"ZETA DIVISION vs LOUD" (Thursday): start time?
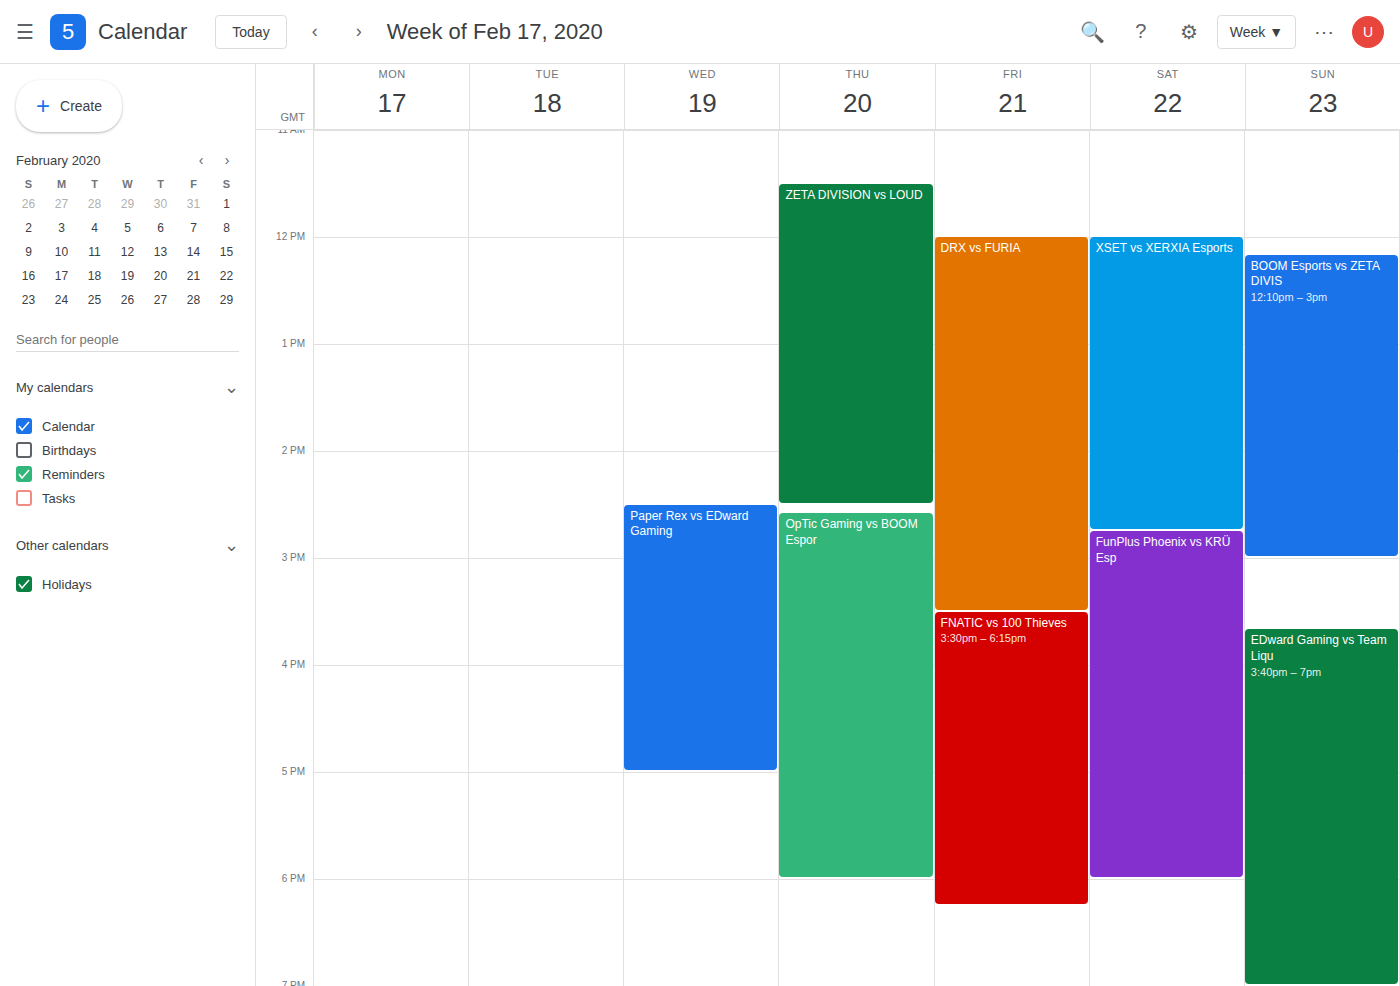
11:30 AM